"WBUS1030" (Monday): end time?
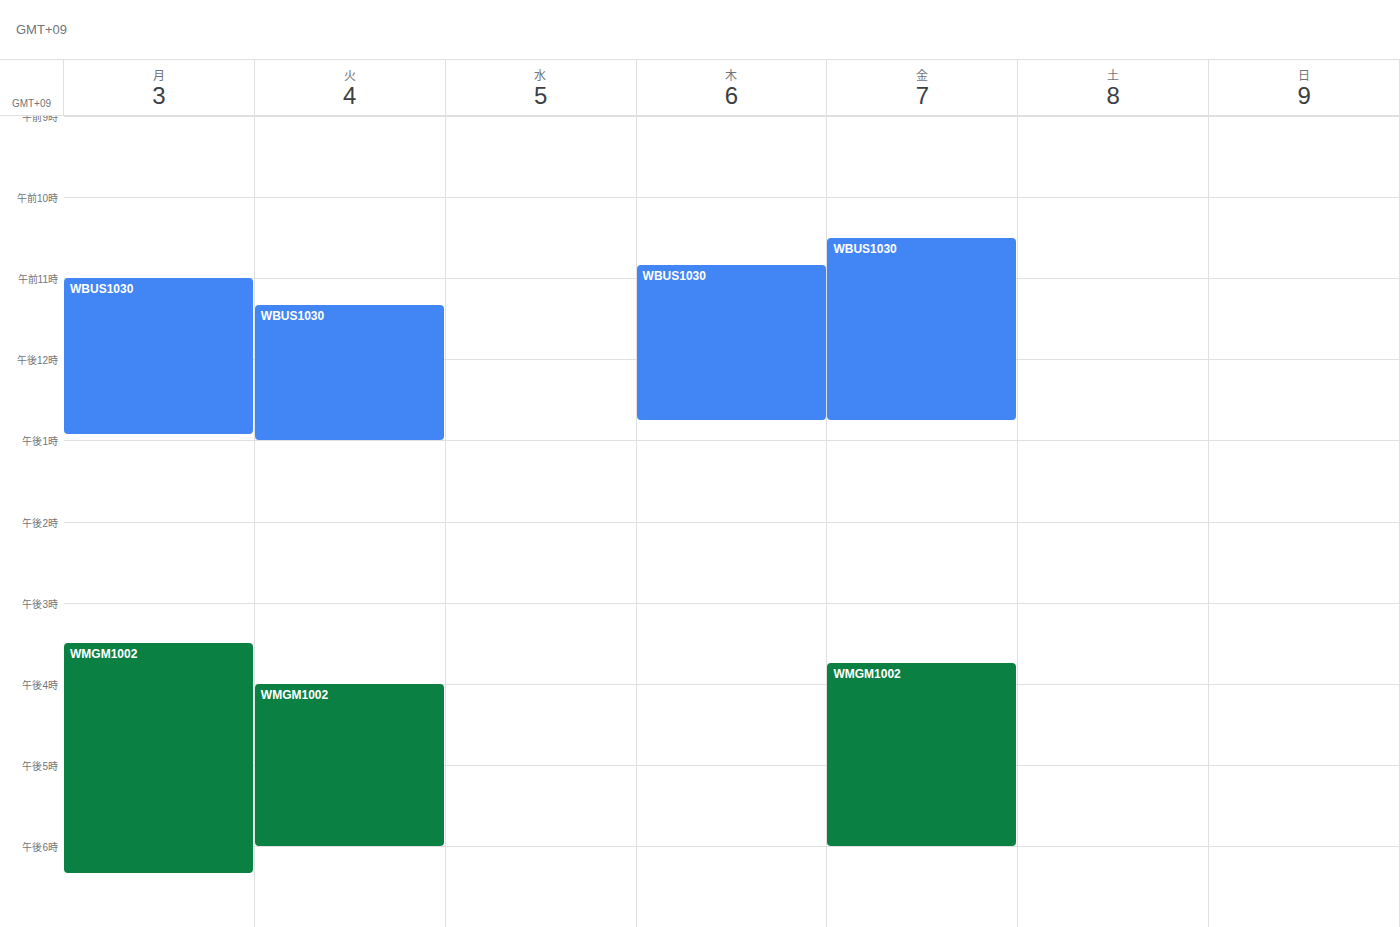
12:55 PM